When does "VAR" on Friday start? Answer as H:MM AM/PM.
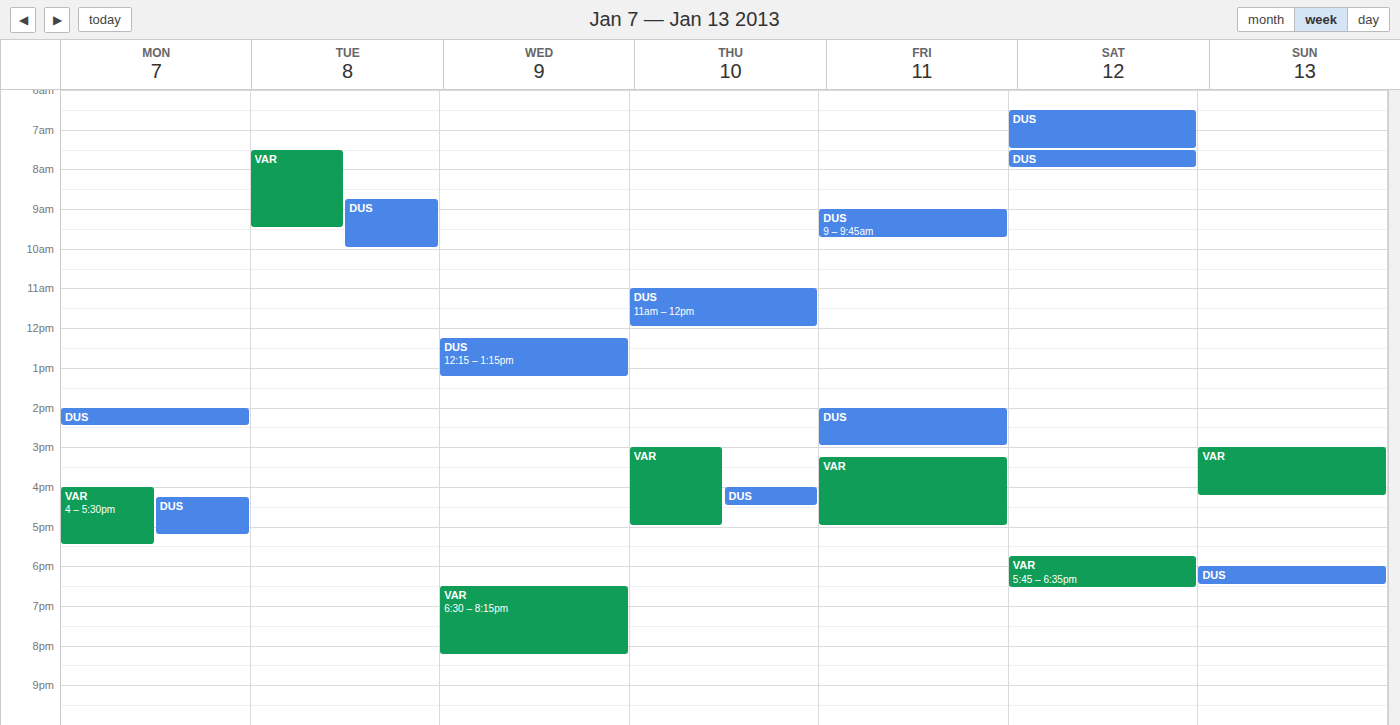
3:15 PM